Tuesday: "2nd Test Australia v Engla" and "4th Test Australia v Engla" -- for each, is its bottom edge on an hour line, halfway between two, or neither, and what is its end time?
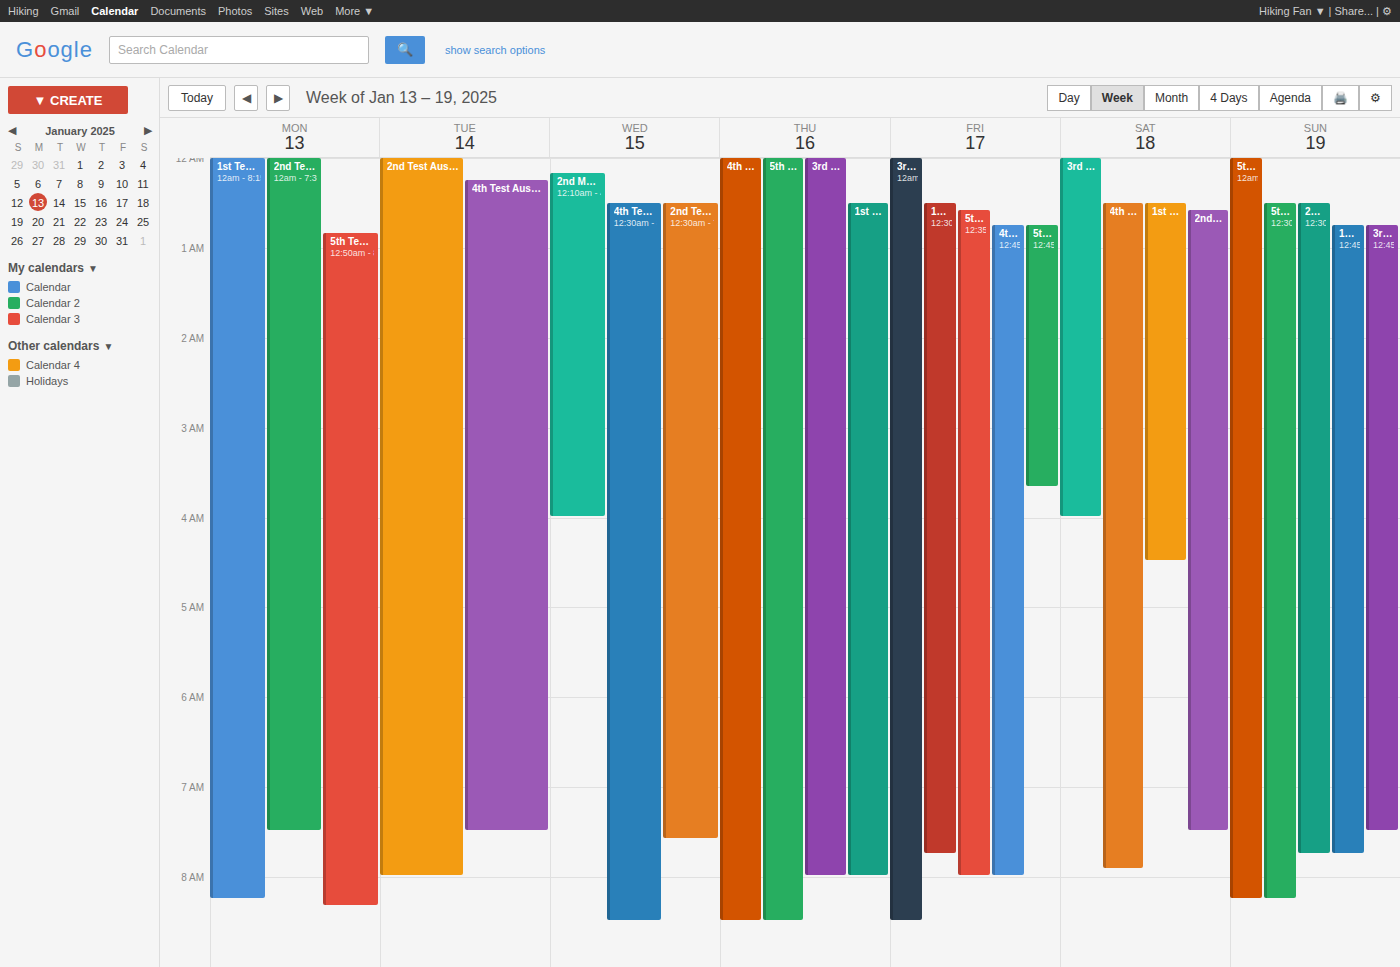
"2nd Test Australia v Engla": 8:00 AM, exactly on the 8 AM line. "4th Test Australia v Engla": 7:30 AM, halfway between the 7 AM and 8 AM lines.